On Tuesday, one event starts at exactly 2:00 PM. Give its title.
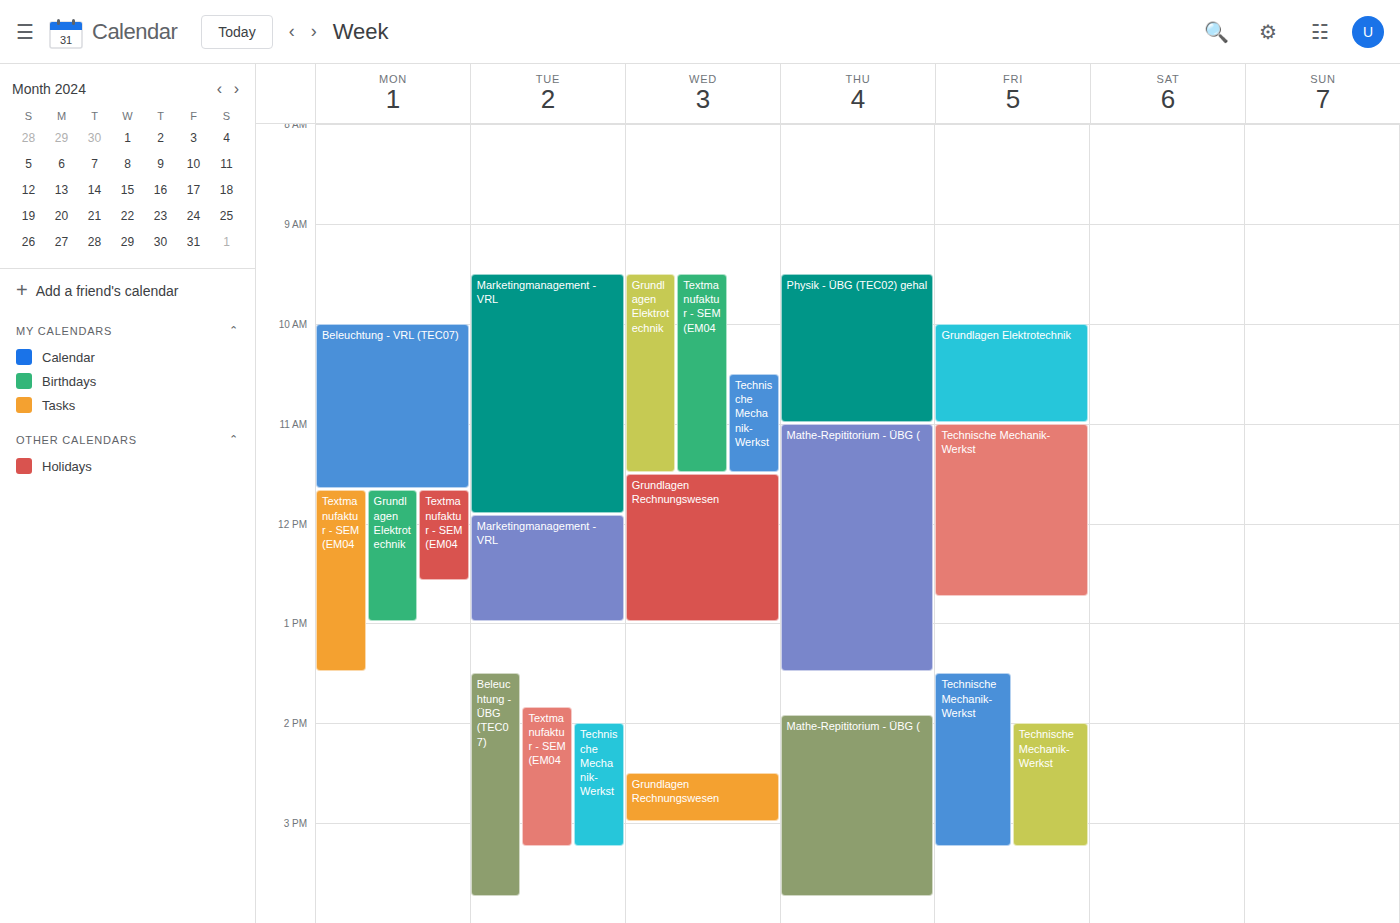
"Technische Mechanik-Werkst"